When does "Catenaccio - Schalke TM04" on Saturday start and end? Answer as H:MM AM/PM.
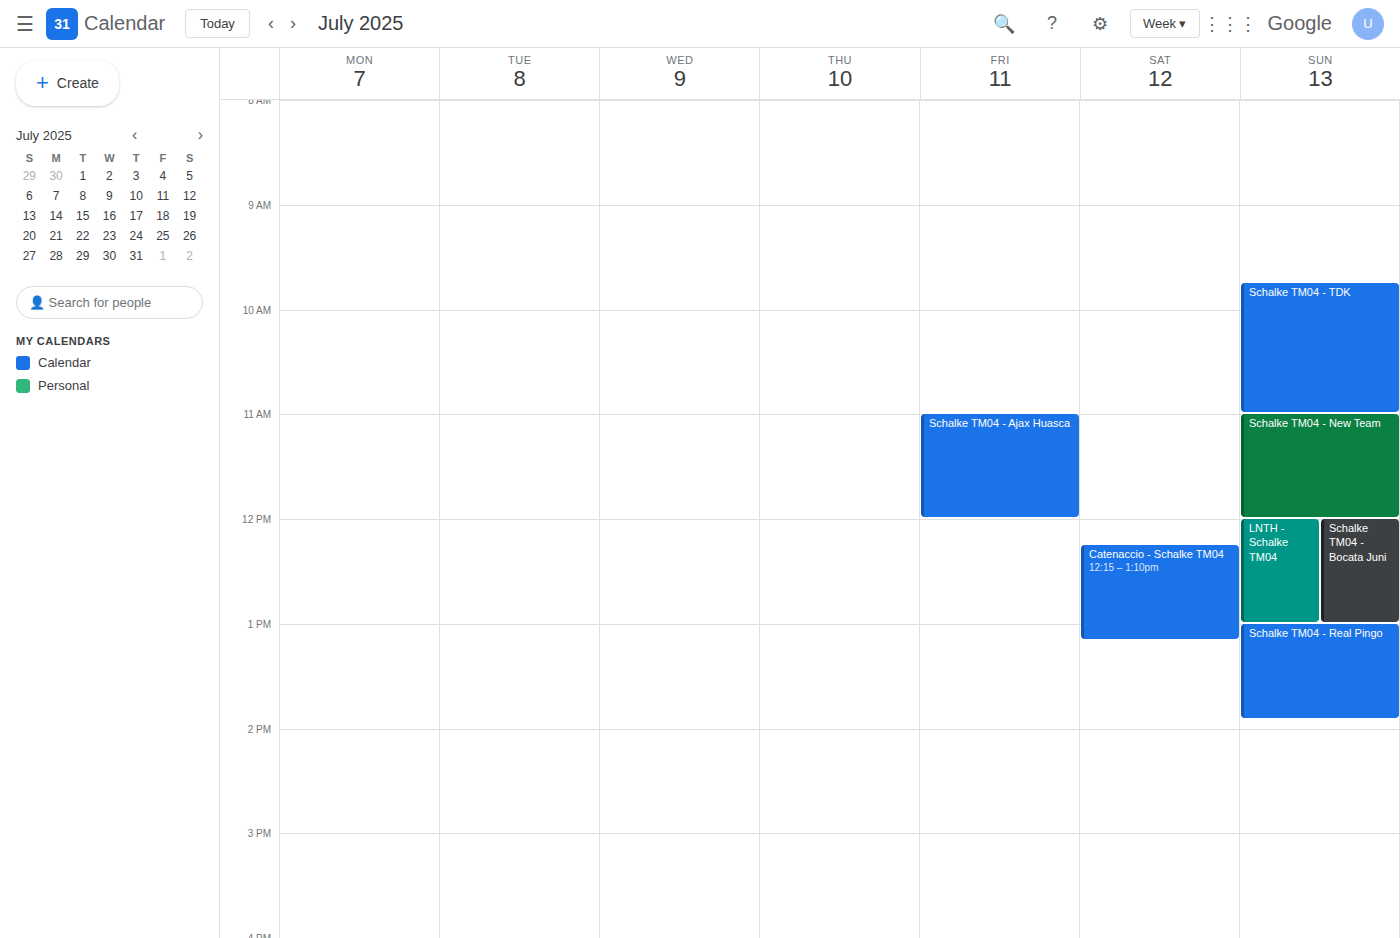
12:15 PM to 1:10 PM